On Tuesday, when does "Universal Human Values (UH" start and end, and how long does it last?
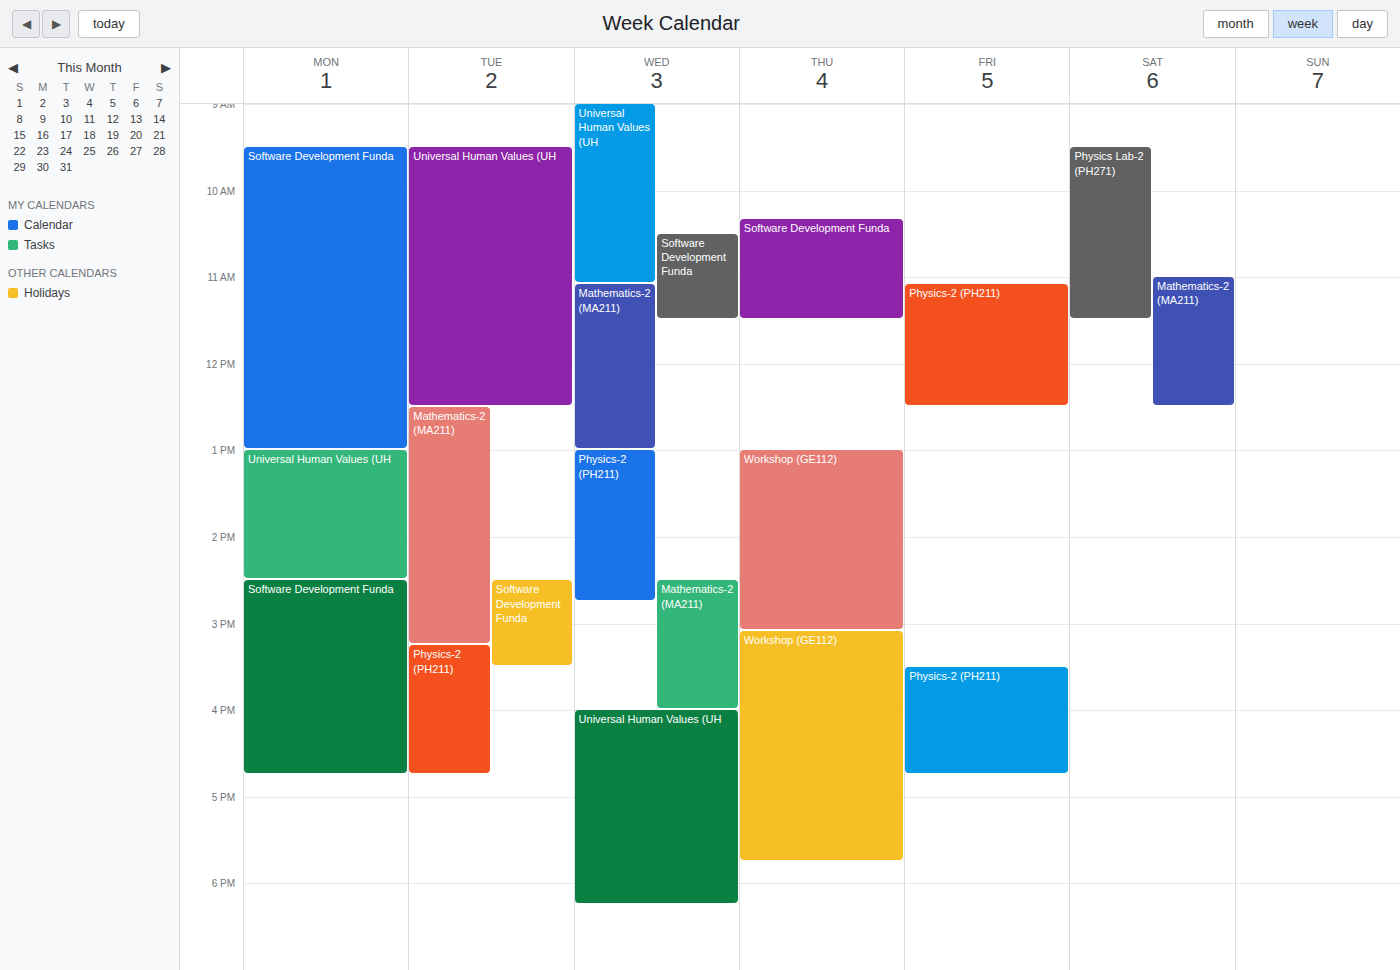
9:30 AM to 12:30 PM, 3 hours